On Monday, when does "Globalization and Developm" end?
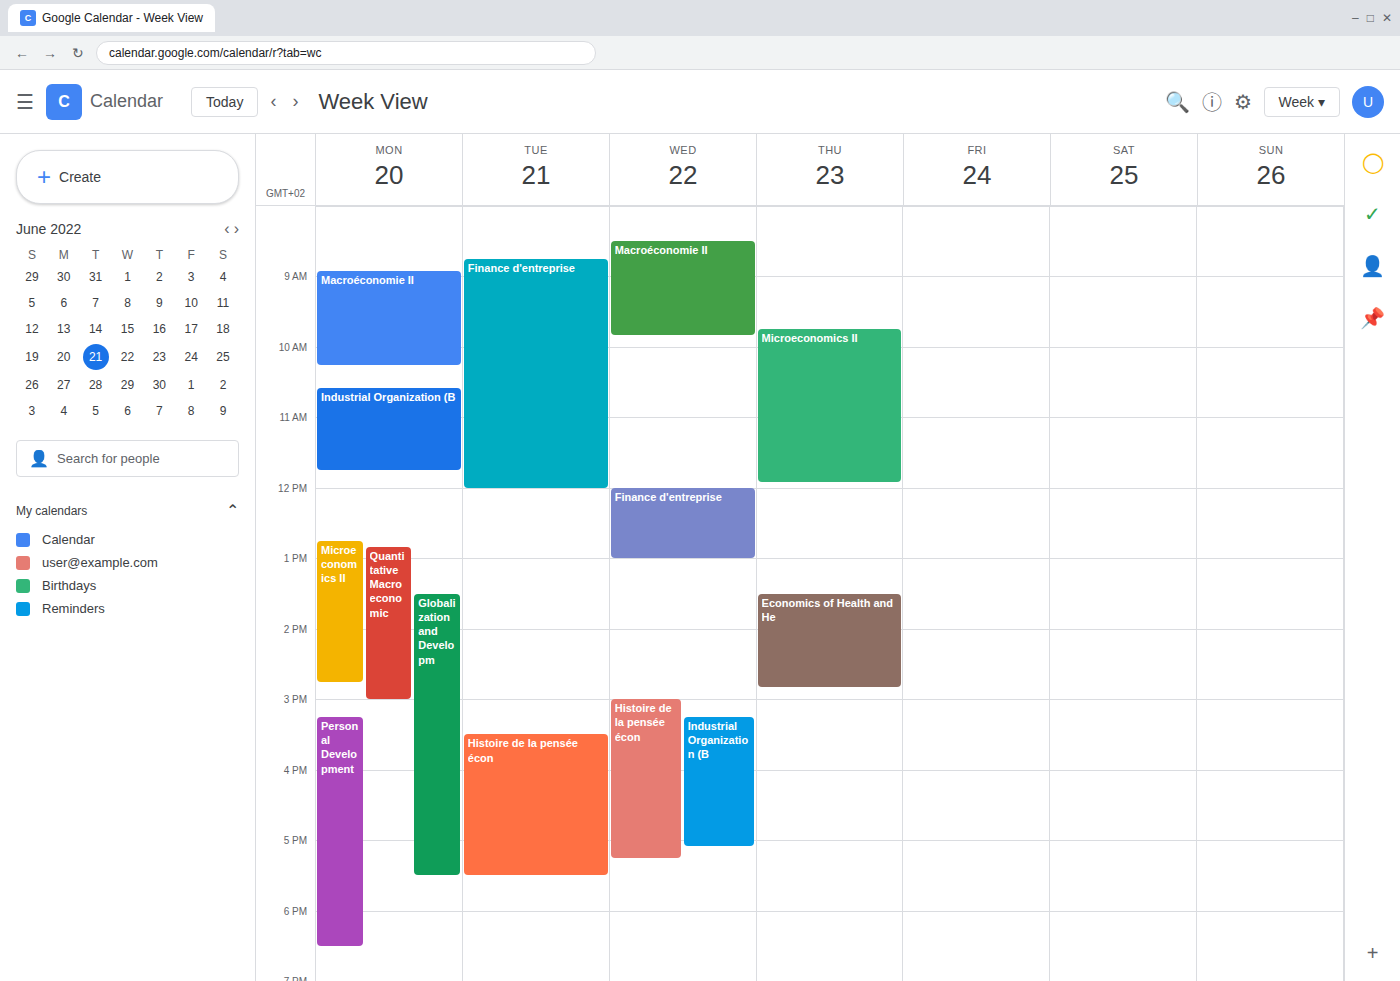
5:30 PM